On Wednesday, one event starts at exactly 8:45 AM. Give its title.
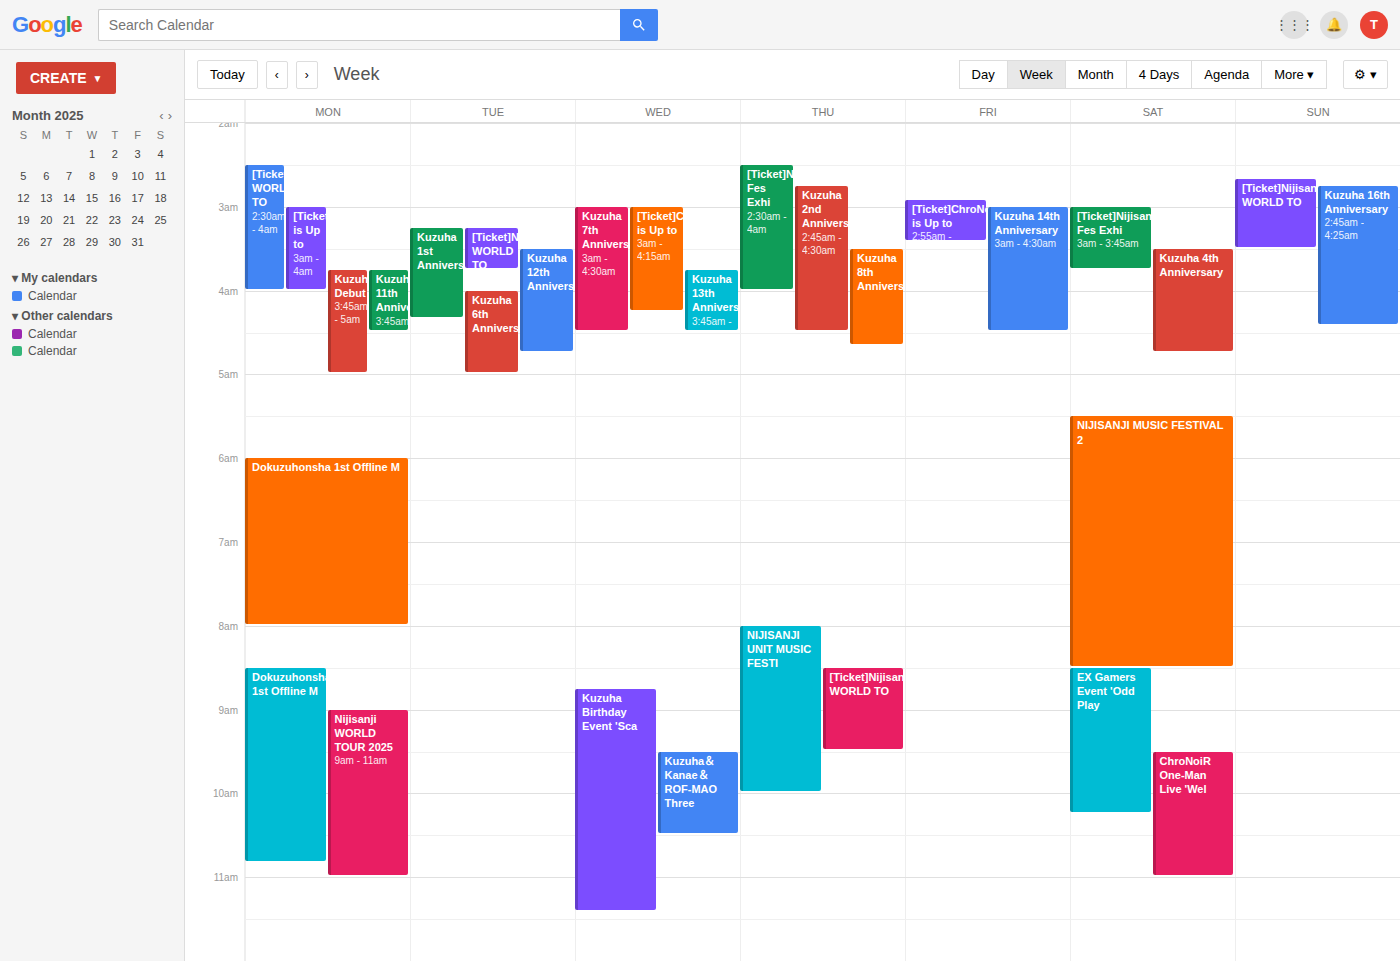
"Kuzuha Birthday Event 'Sca"